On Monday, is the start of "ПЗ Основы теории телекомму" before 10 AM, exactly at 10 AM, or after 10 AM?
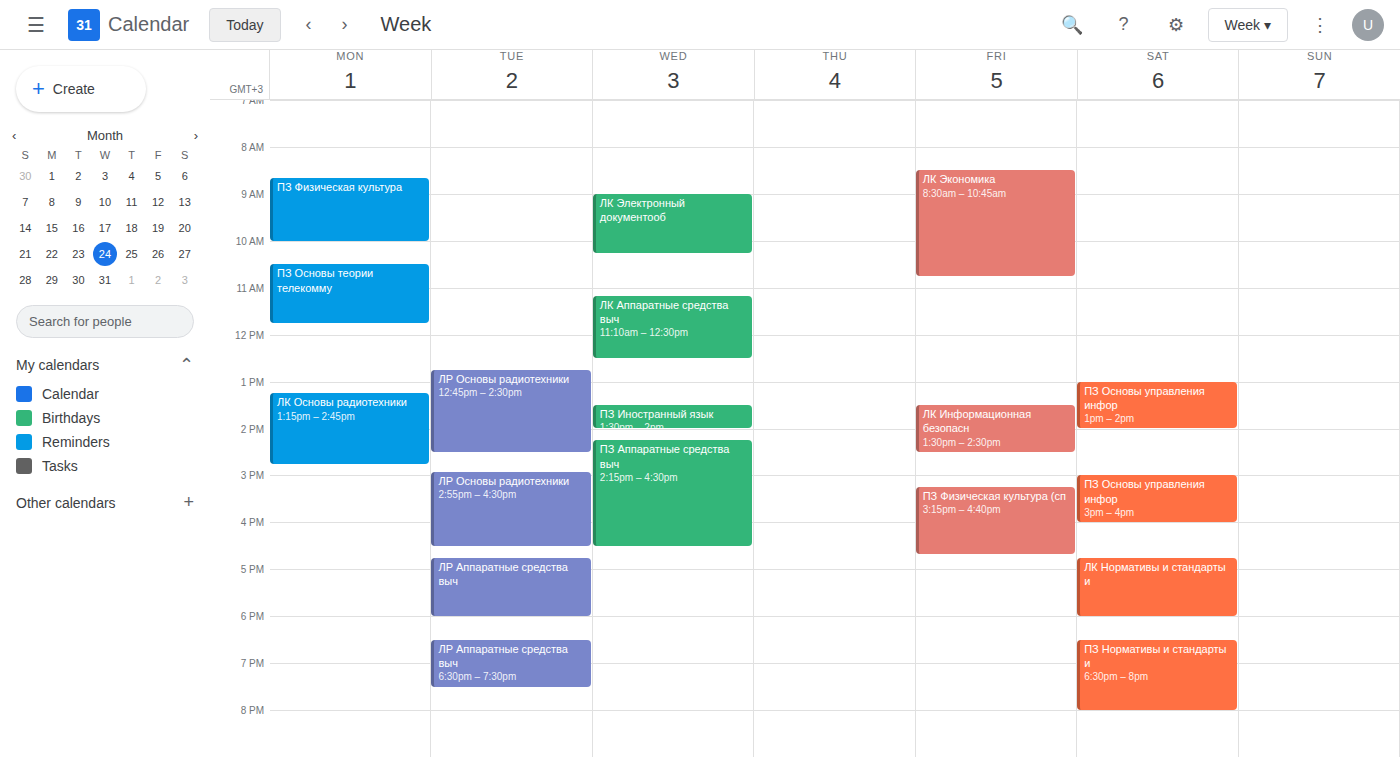
10:30 AM -- after 10 AM, 30 minutes below the 10 AM line.